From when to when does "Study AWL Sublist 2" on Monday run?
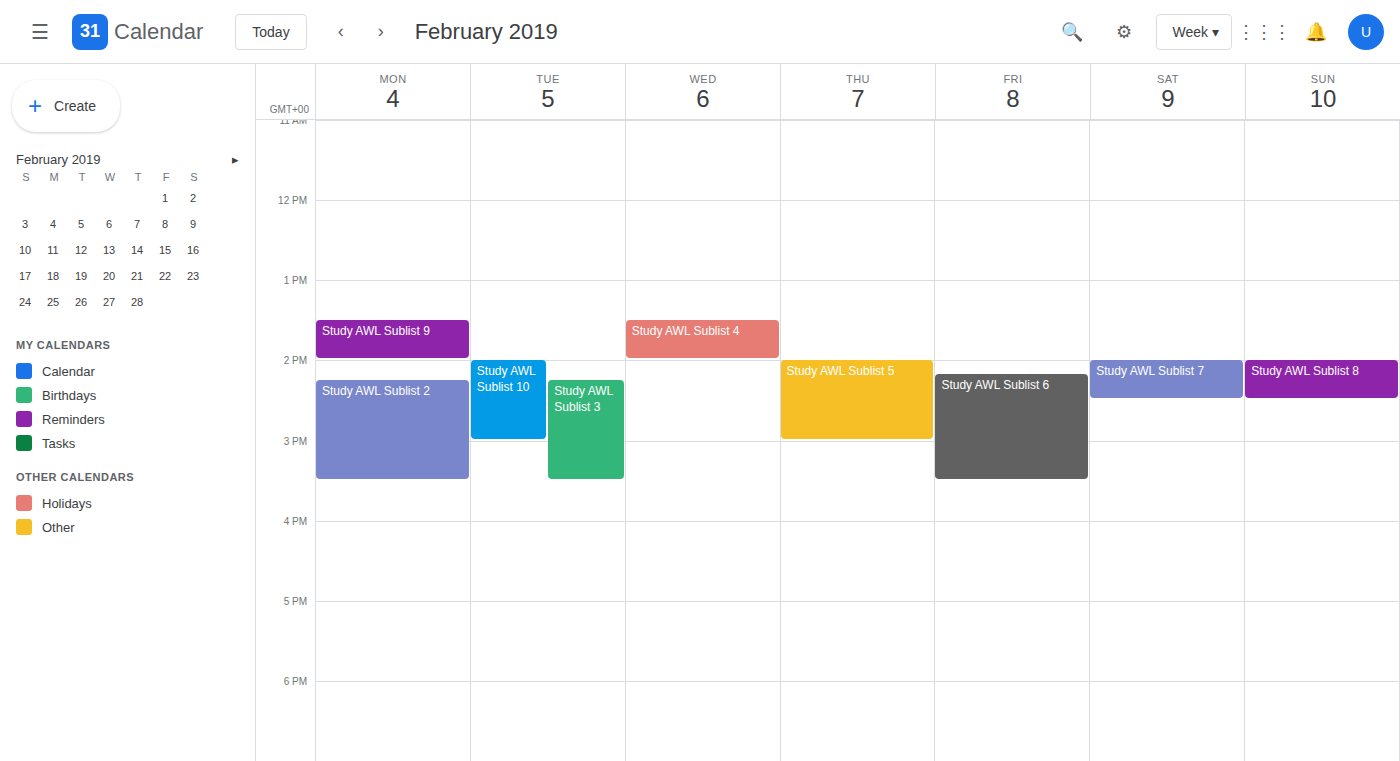
2:15 PM to 3:30 PM